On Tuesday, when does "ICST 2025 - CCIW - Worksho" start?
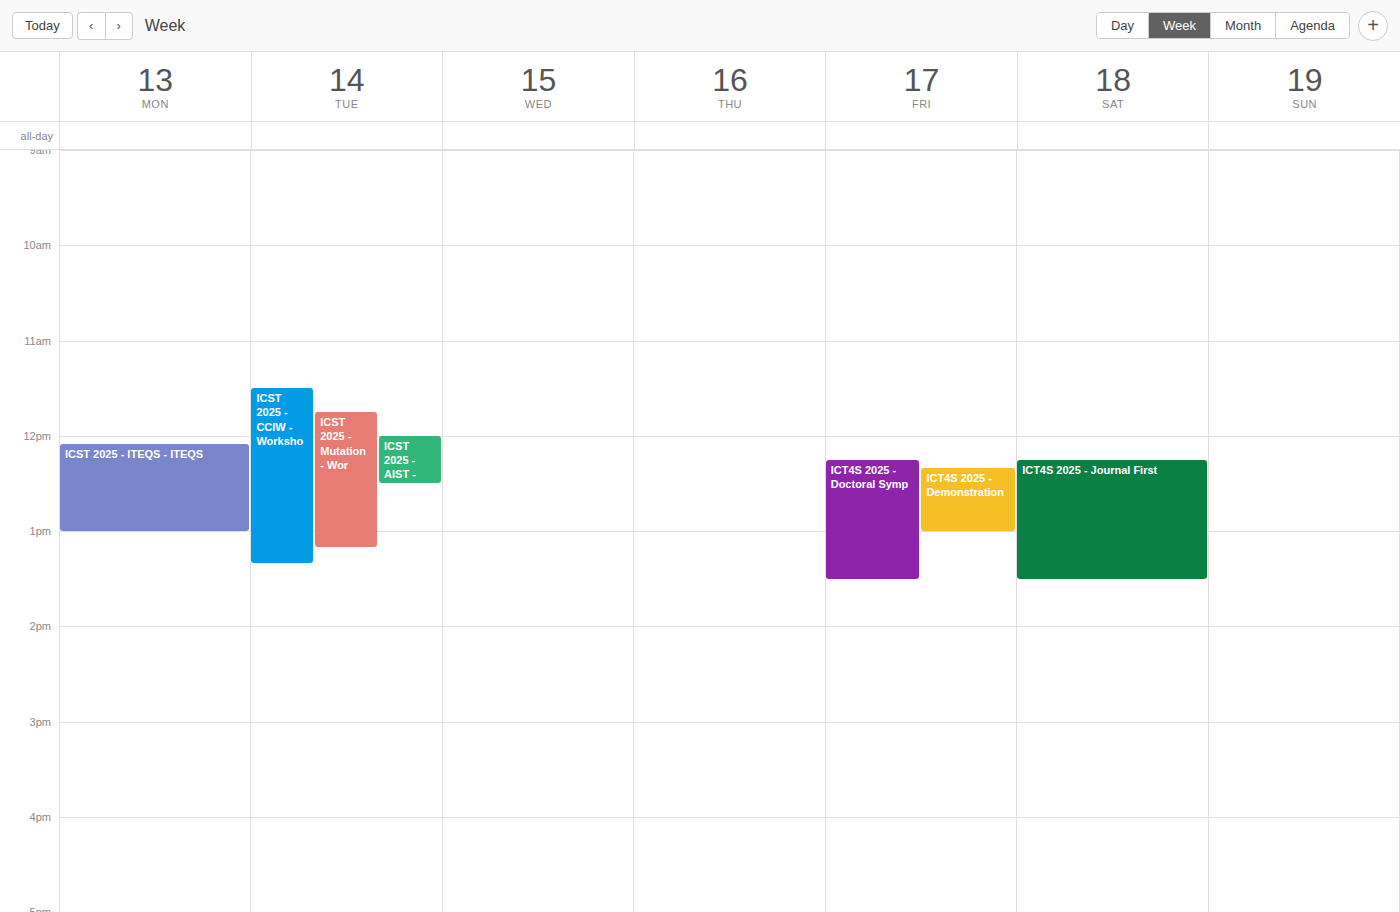
11:30